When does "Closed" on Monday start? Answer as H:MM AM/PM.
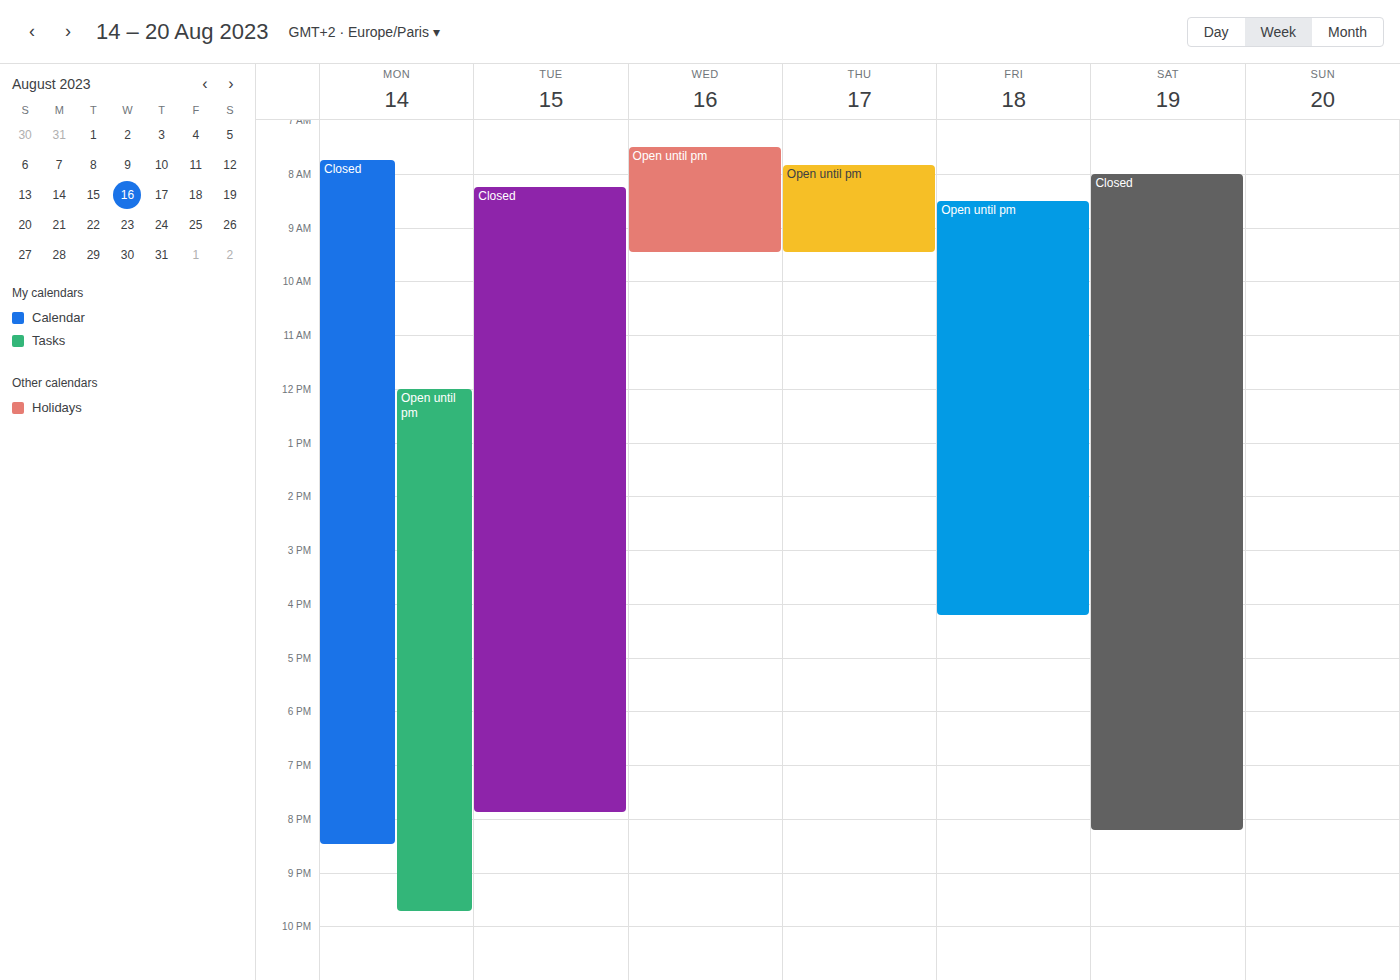
7:45 AM